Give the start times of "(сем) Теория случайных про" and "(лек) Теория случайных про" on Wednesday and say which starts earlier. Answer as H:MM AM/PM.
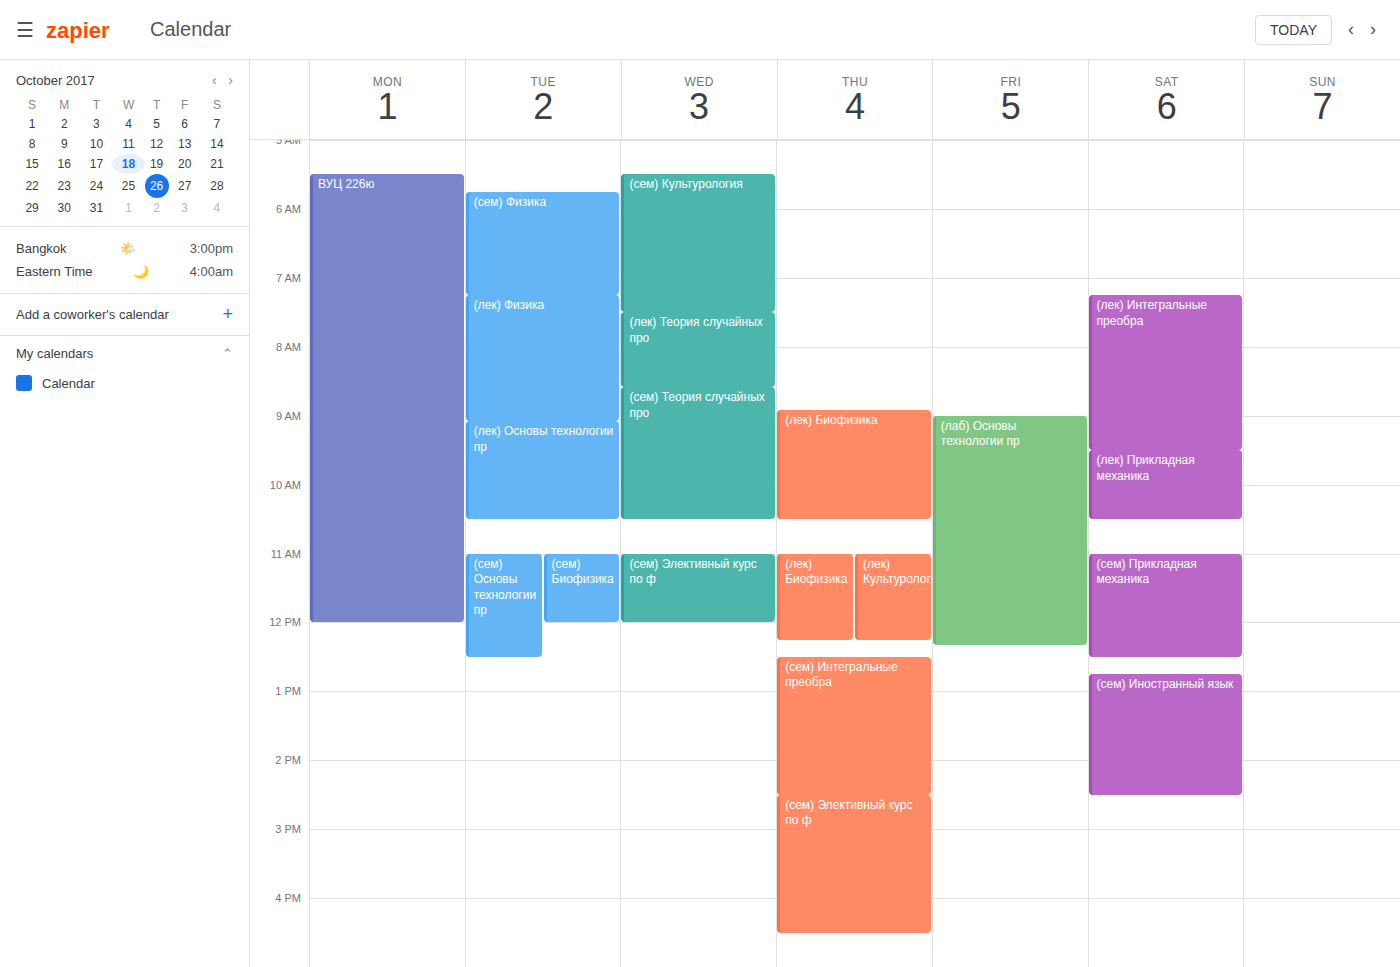
"(лек) Теория случайных про" 7:30 AM; "(сем) Теория случайных про" 8:35 AM.